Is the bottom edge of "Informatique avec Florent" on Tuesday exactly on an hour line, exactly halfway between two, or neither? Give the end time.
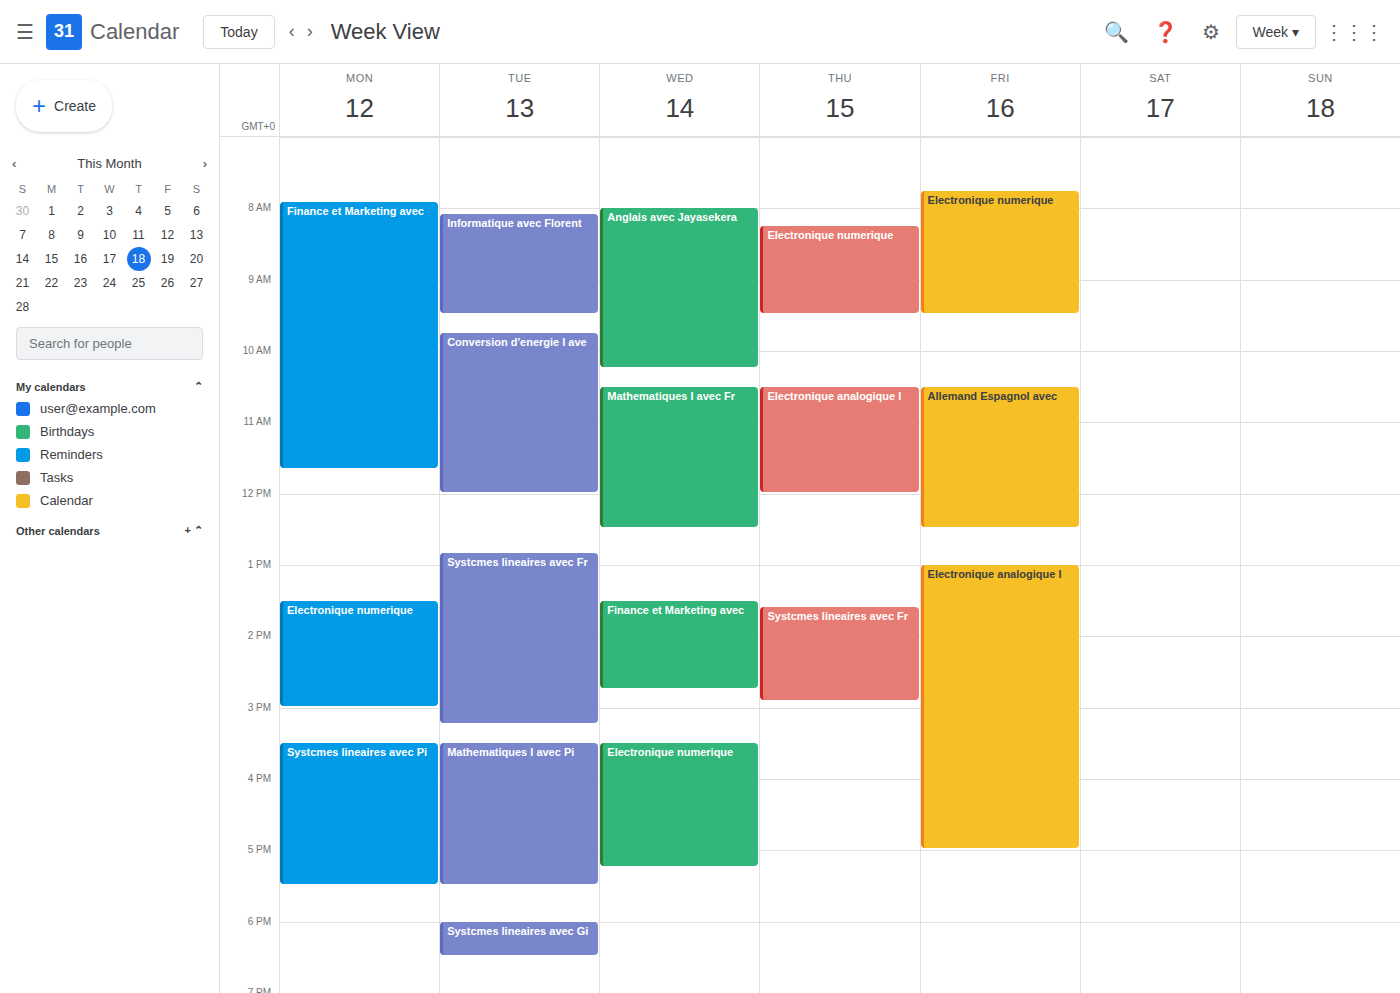
9:30 AM -- halfway between the 9 AM and 10 AM lines.